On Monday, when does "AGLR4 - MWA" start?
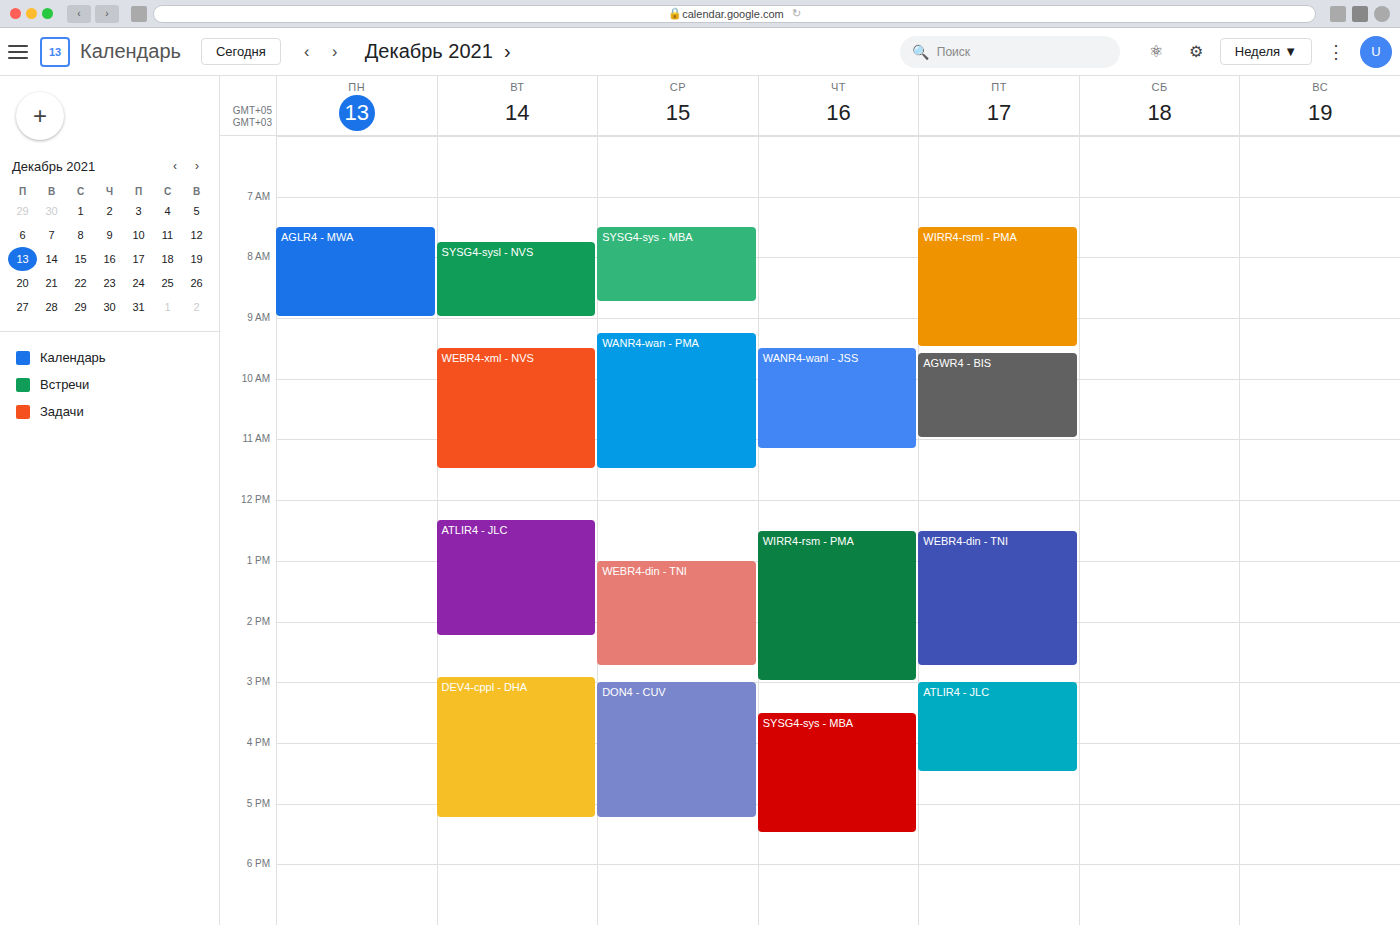
07:30